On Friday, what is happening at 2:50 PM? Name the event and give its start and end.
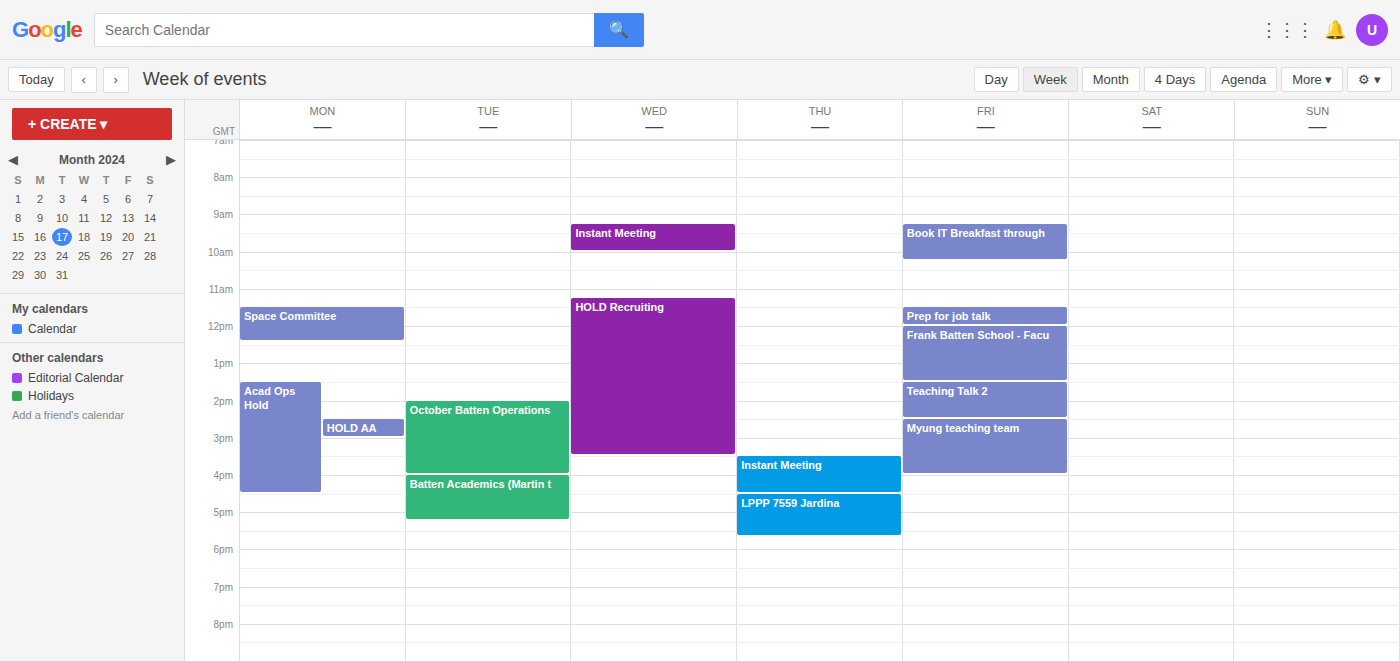
"Myung teaching team", 2:30 PM to 4:00 PM